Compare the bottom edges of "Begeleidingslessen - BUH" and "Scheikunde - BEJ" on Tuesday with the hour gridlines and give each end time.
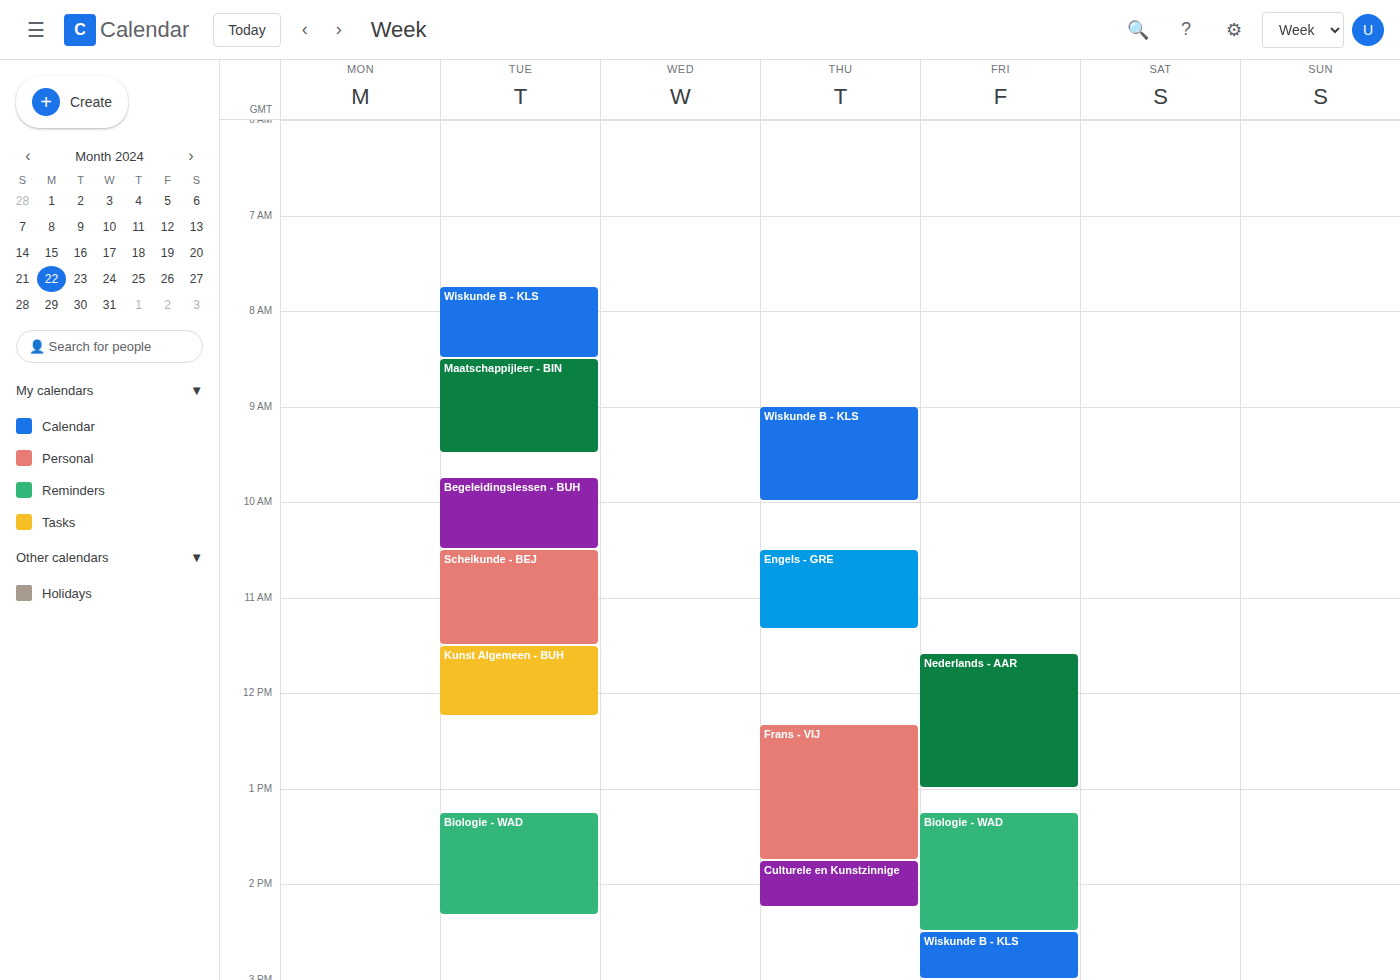
"Begeleidingslessen - BUH": 10:30 AM, halfway between the 10 AM and 11 AM lines. "Scheikunde - BEJ": 11:30 AM, halfway between the 11 AM and 12 PM lines.